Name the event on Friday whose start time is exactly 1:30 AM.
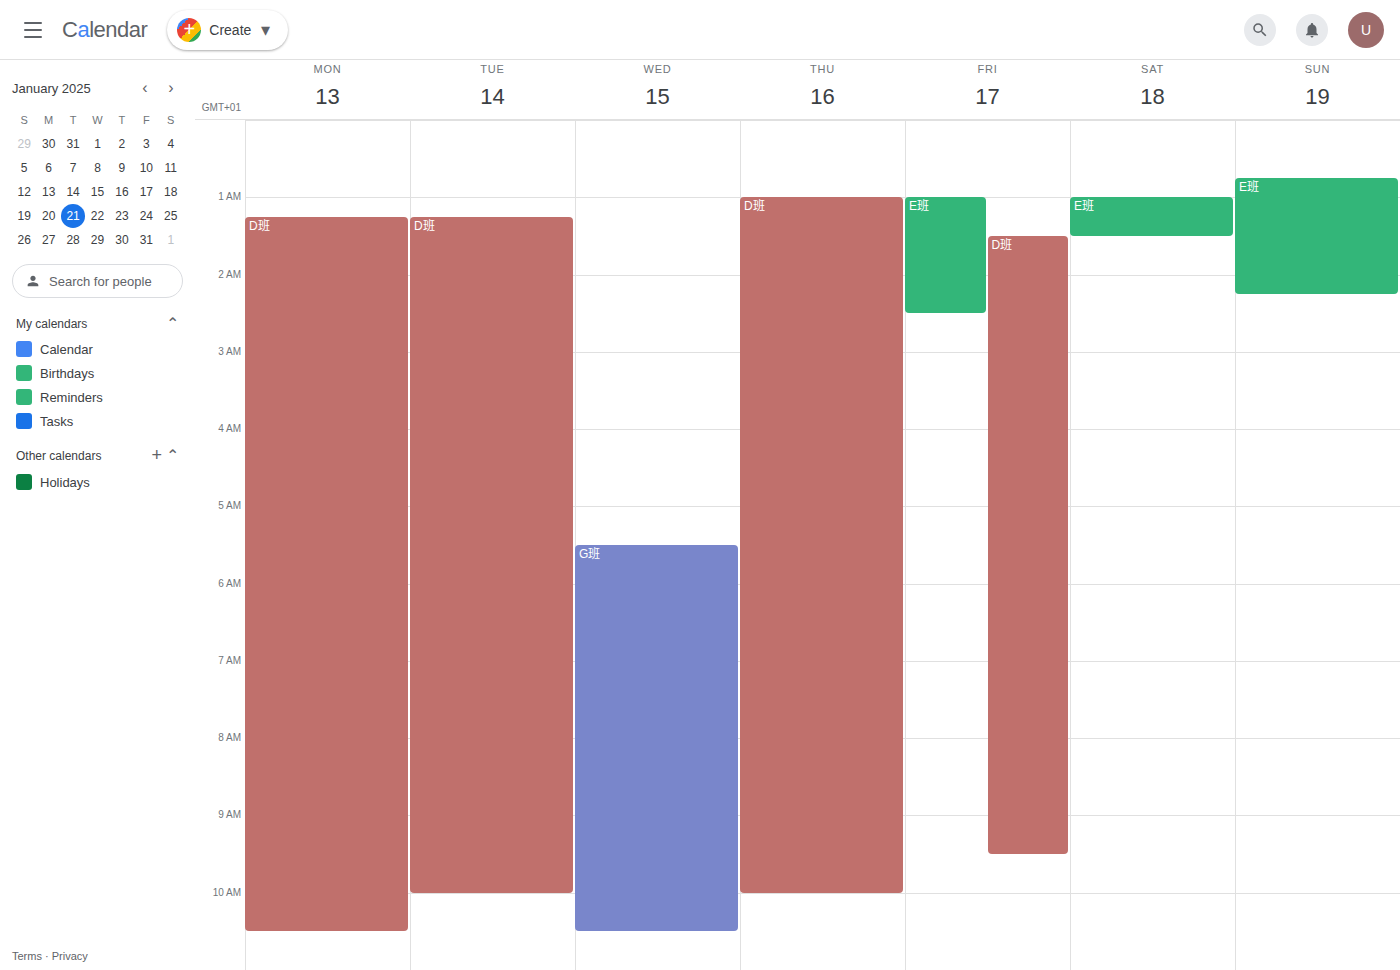
"D班"